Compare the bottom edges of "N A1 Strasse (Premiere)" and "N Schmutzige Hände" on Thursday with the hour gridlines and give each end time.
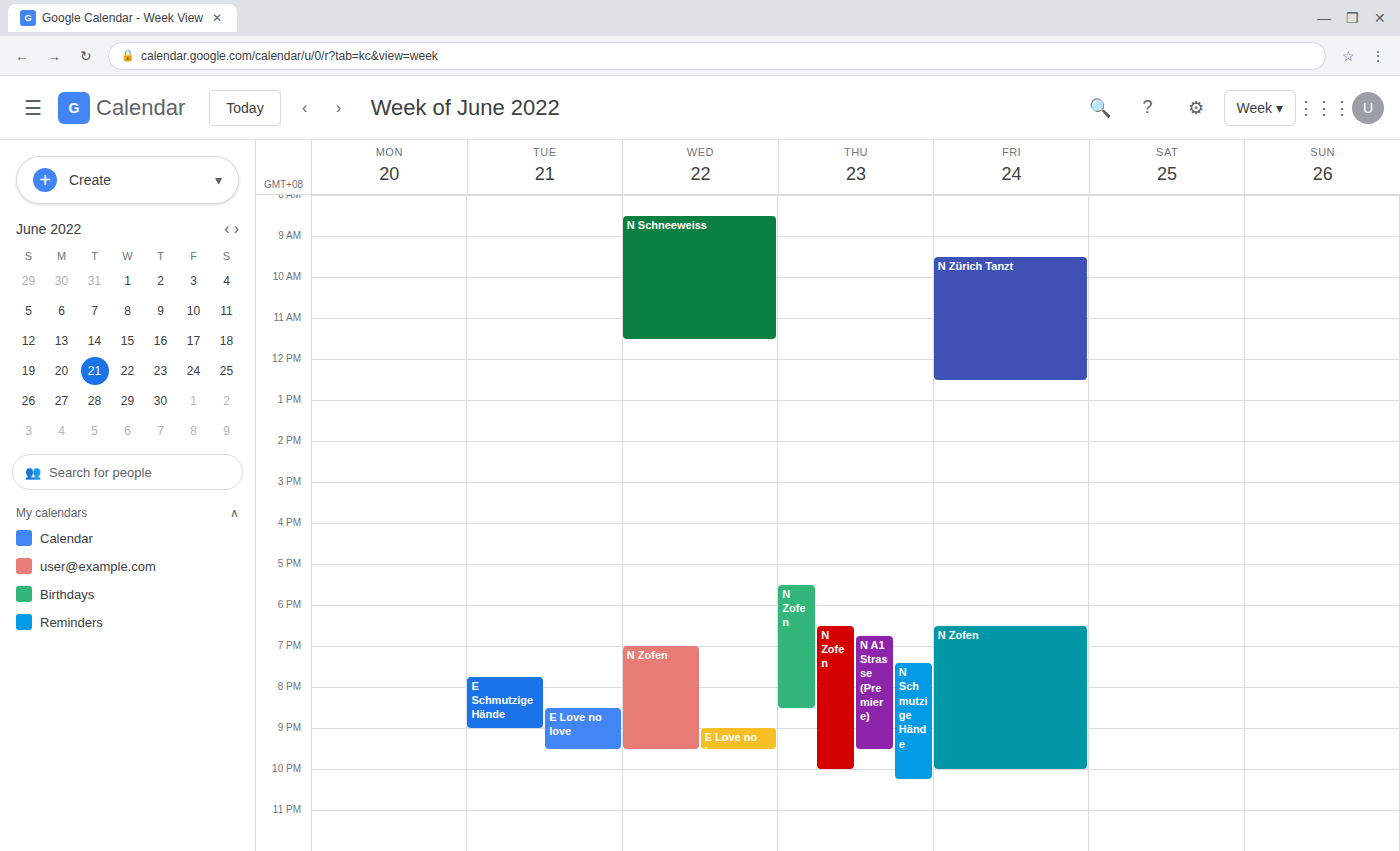
"N A1 Strasse (Premiere)": 9:30 PM, halfway between the 9 PM and 10 PM lines. "N Schmutzige Hände": 10:15 PM, neither: a quarter of the way from the 10 PM line to the 11 PM line.